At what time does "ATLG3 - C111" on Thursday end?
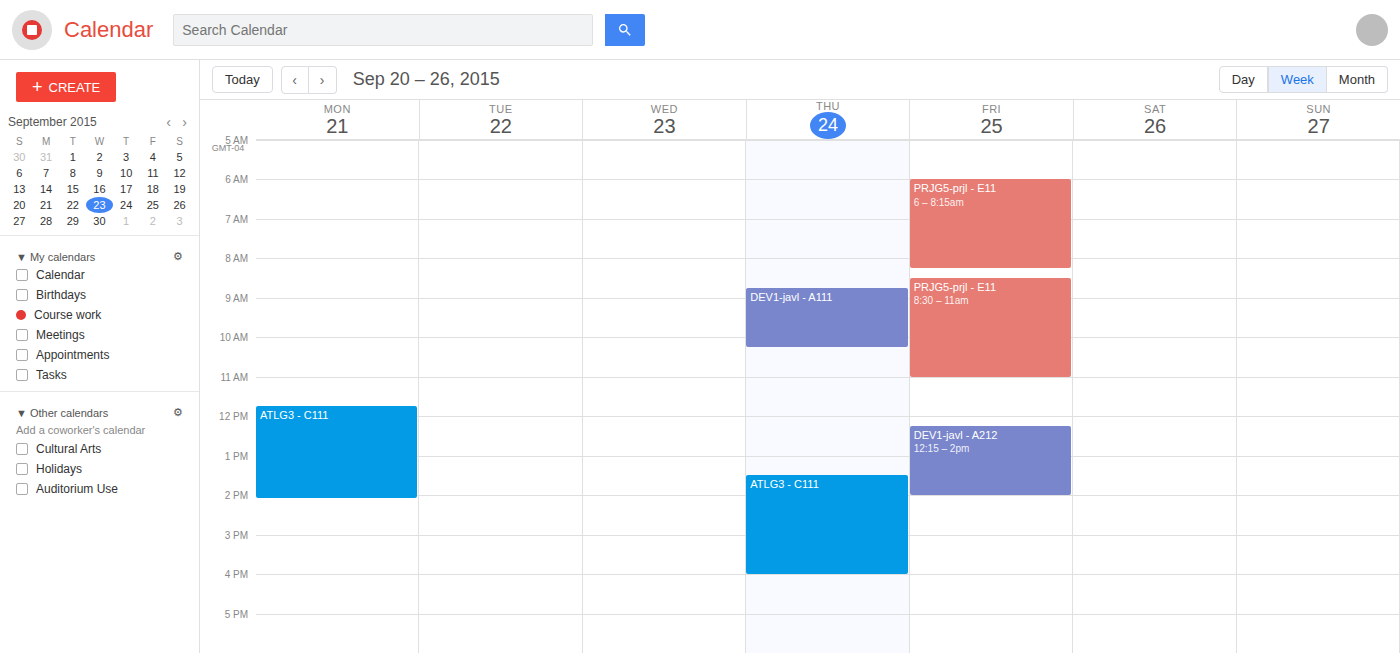
4:00 PM